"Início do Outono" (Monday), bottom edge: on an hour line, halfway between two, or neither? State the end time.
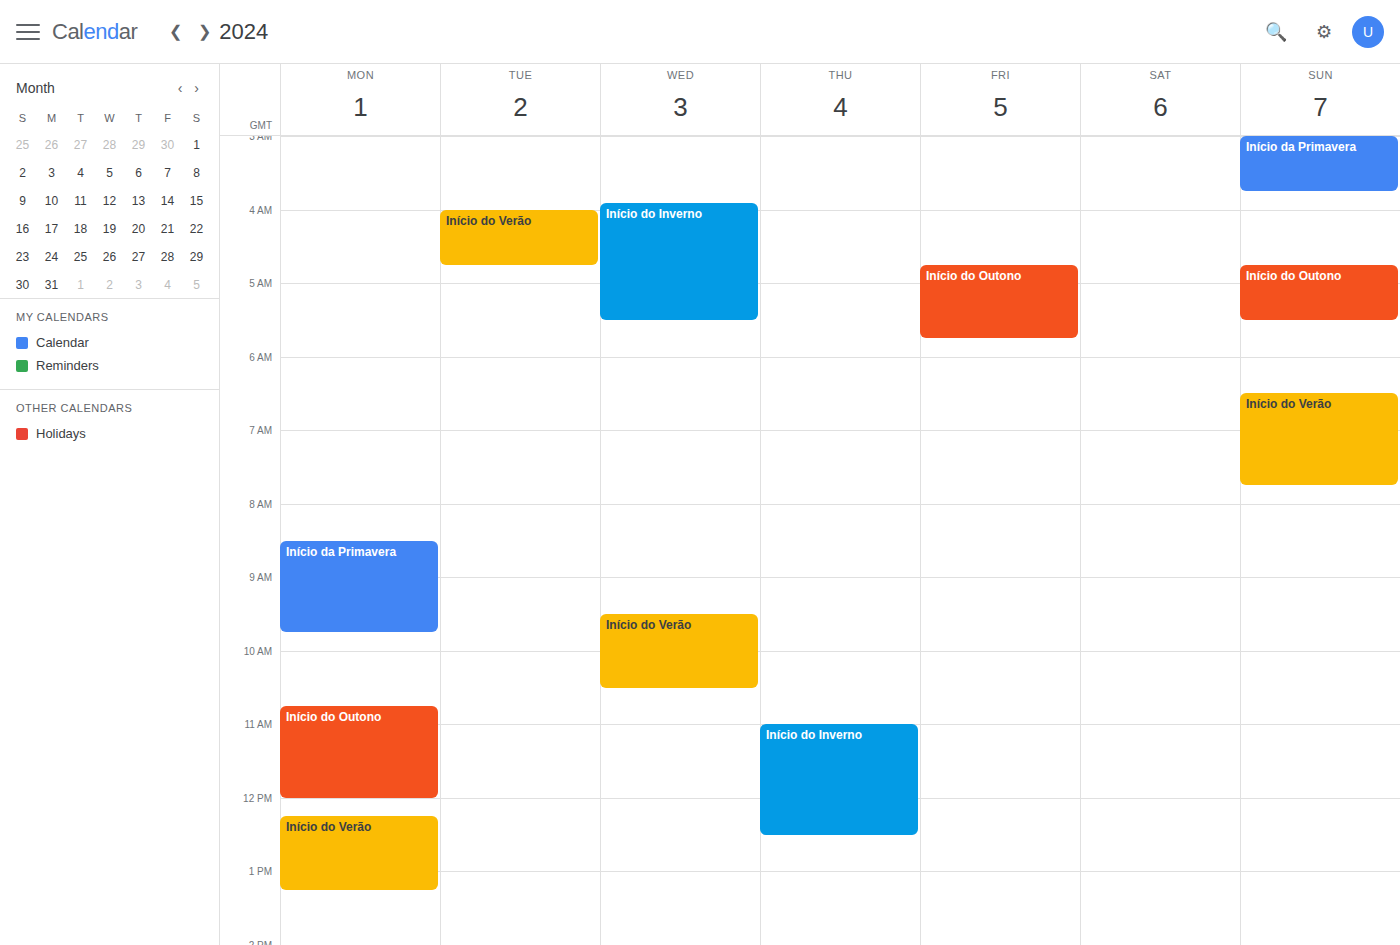
12:00 PM -- exactly on the 12 PM line.